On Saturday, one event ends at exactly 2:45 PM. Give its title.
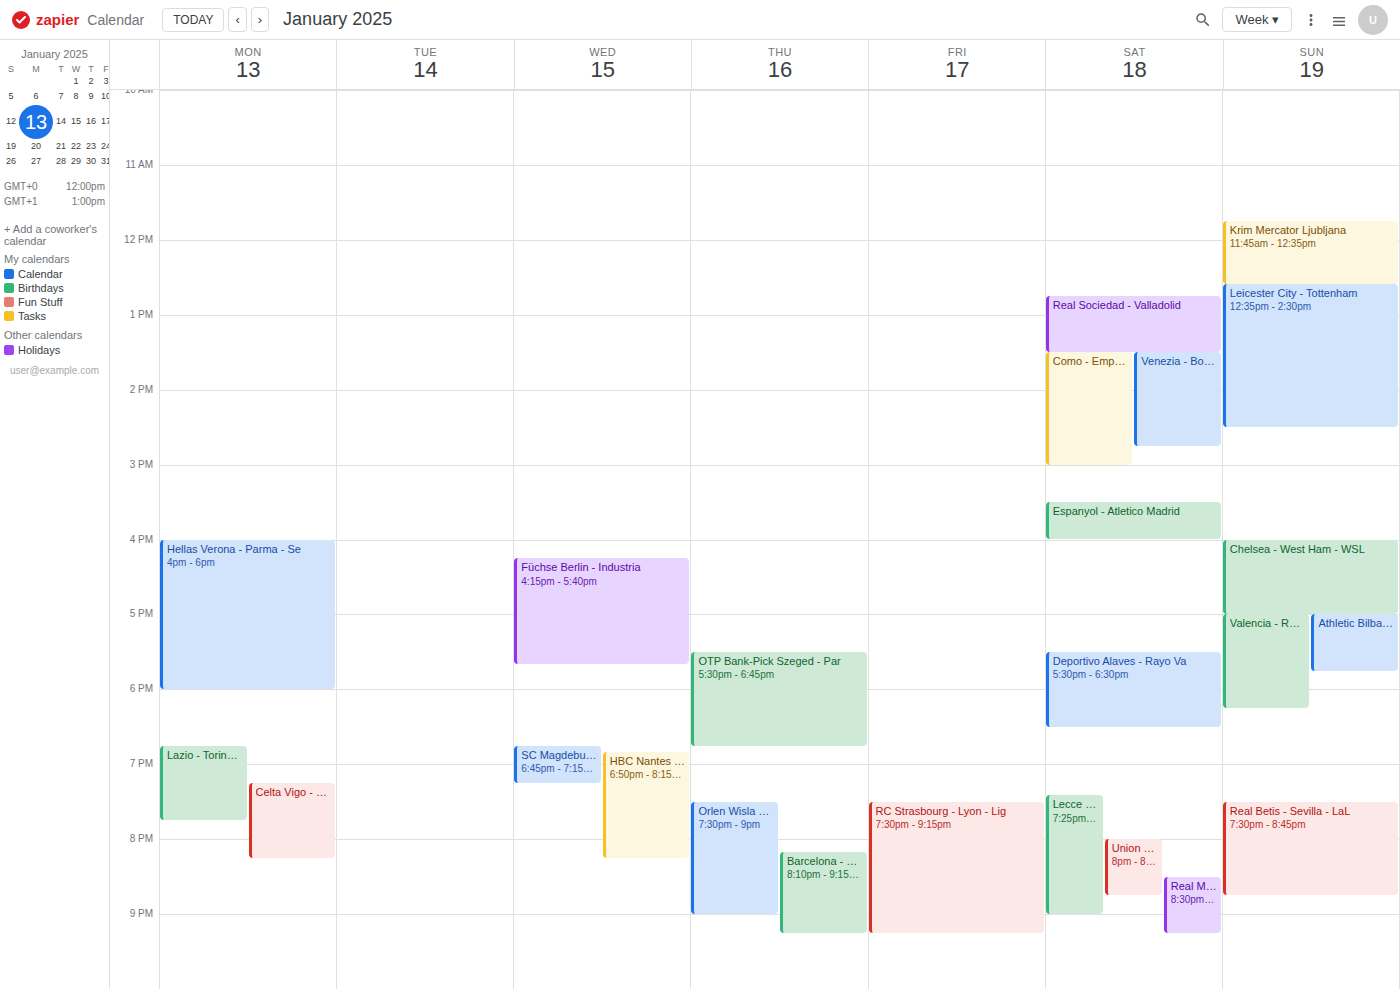
"Venezia - Bologna - Serie"